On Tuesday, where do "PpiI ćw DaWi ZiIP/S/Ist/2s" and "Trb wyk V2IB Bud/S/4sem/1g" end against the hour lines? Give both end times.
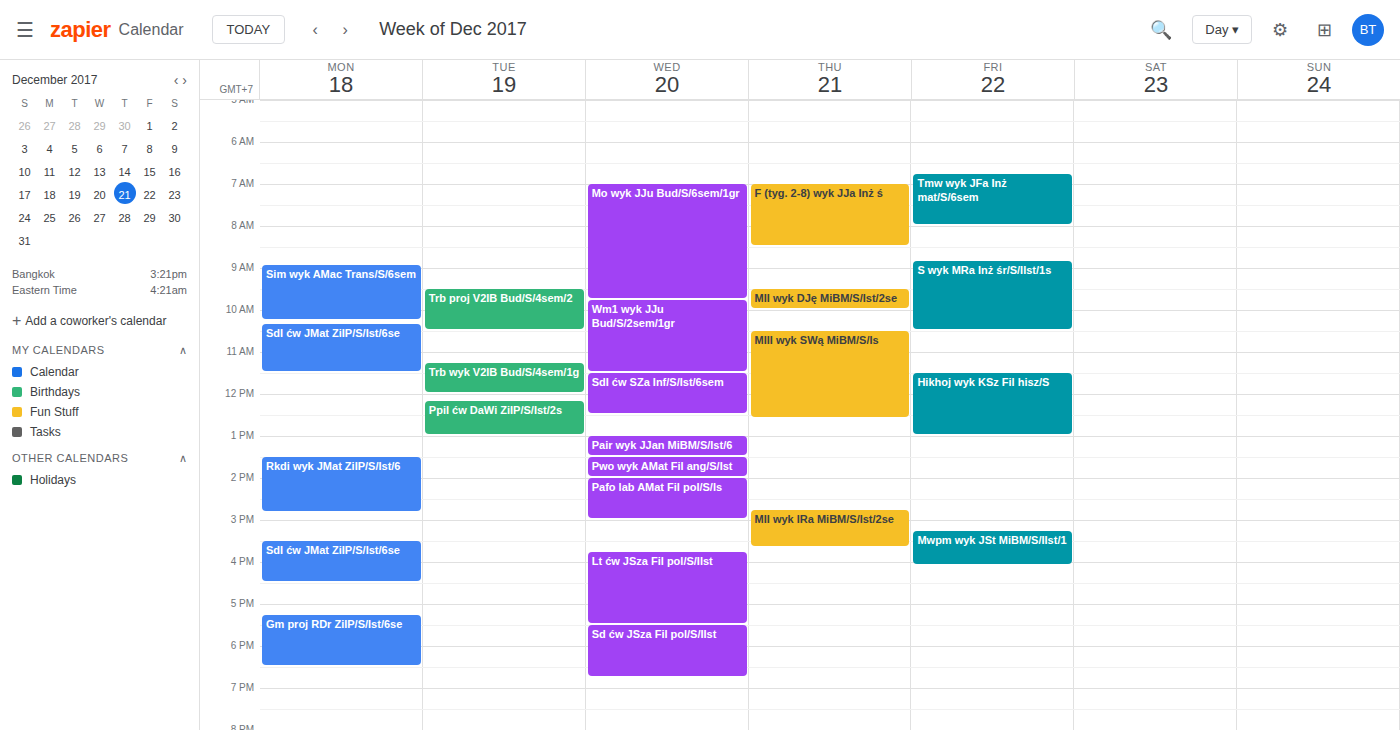
"PpiI ćw DaWi ZiIP/S/Ist/2s": 13:00, exactly on the 13:00 line. "Trb wyk V2IB Bud/S/4sem/1g": 12:00, exactly on the 12:00 line.